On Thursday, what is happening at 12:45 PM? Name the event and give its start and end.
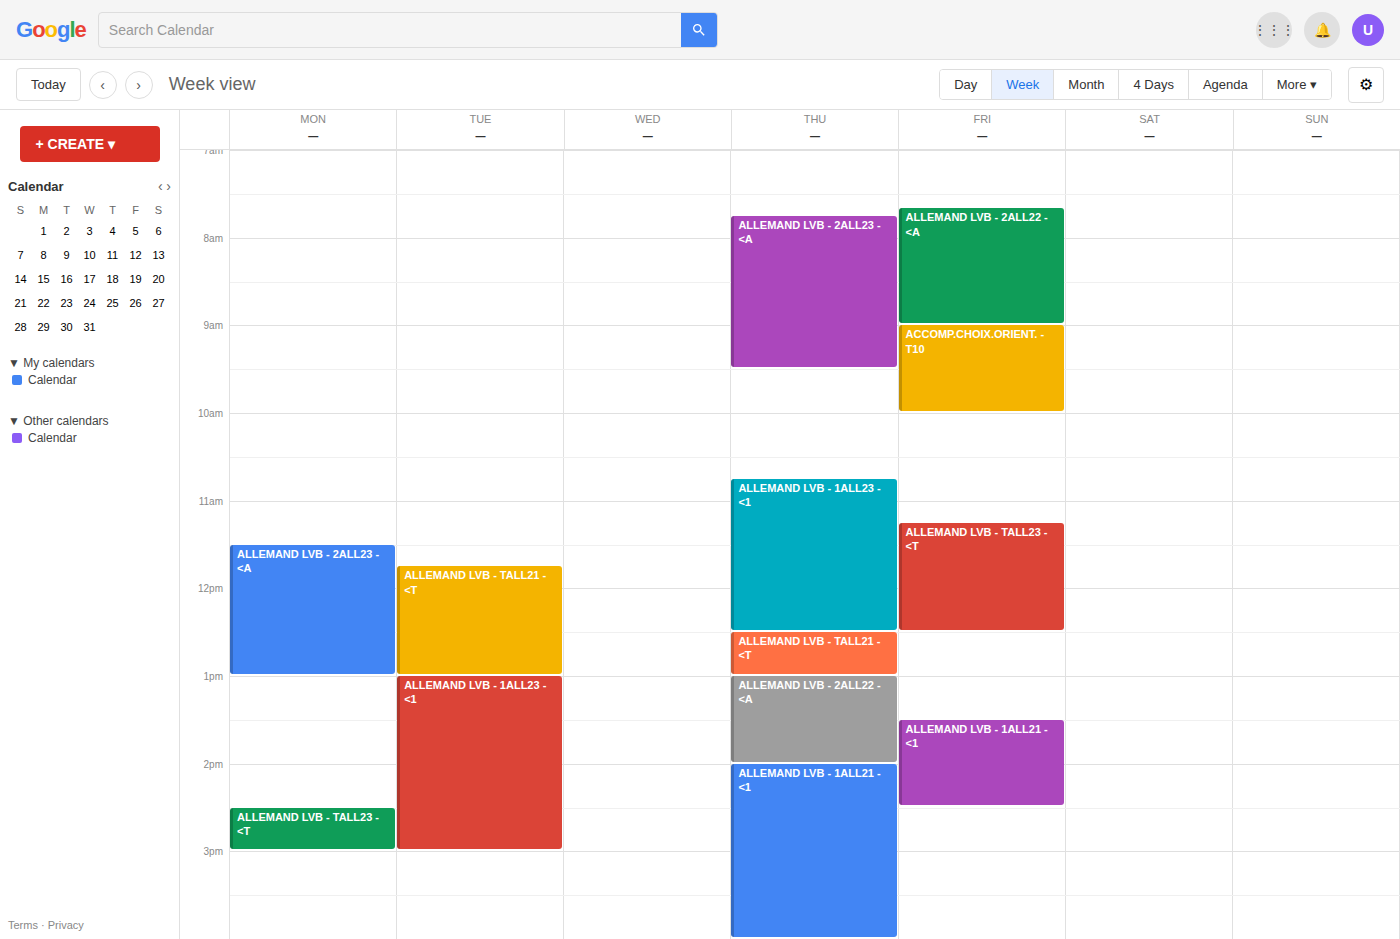
"ALLEMAND LVB - TALL21 - <T", 12:30 PM to 1:00 PM